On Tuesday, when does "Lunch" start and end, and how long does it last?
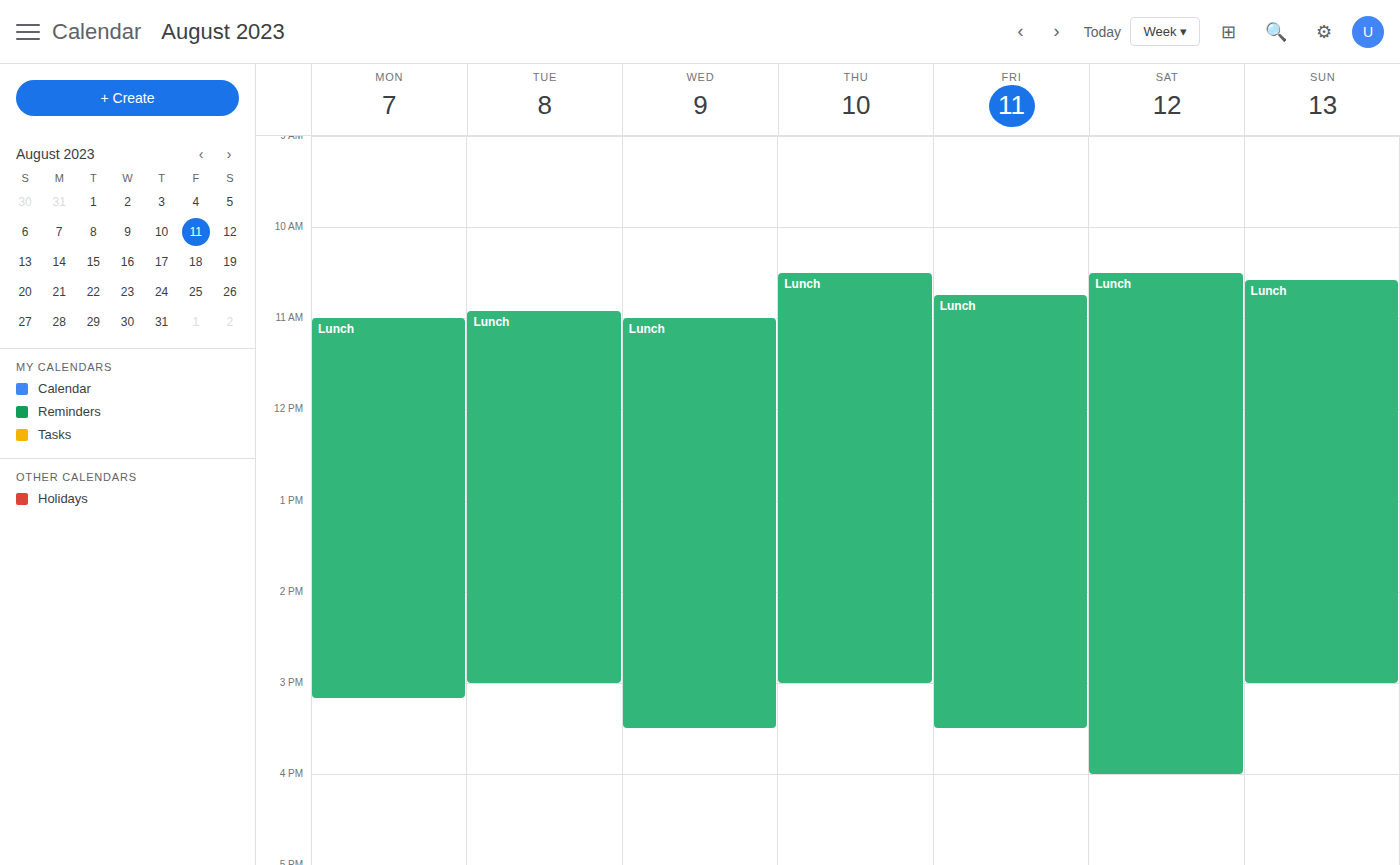
10:55 AM to 3:00 PM, 4 hours 5 minutes